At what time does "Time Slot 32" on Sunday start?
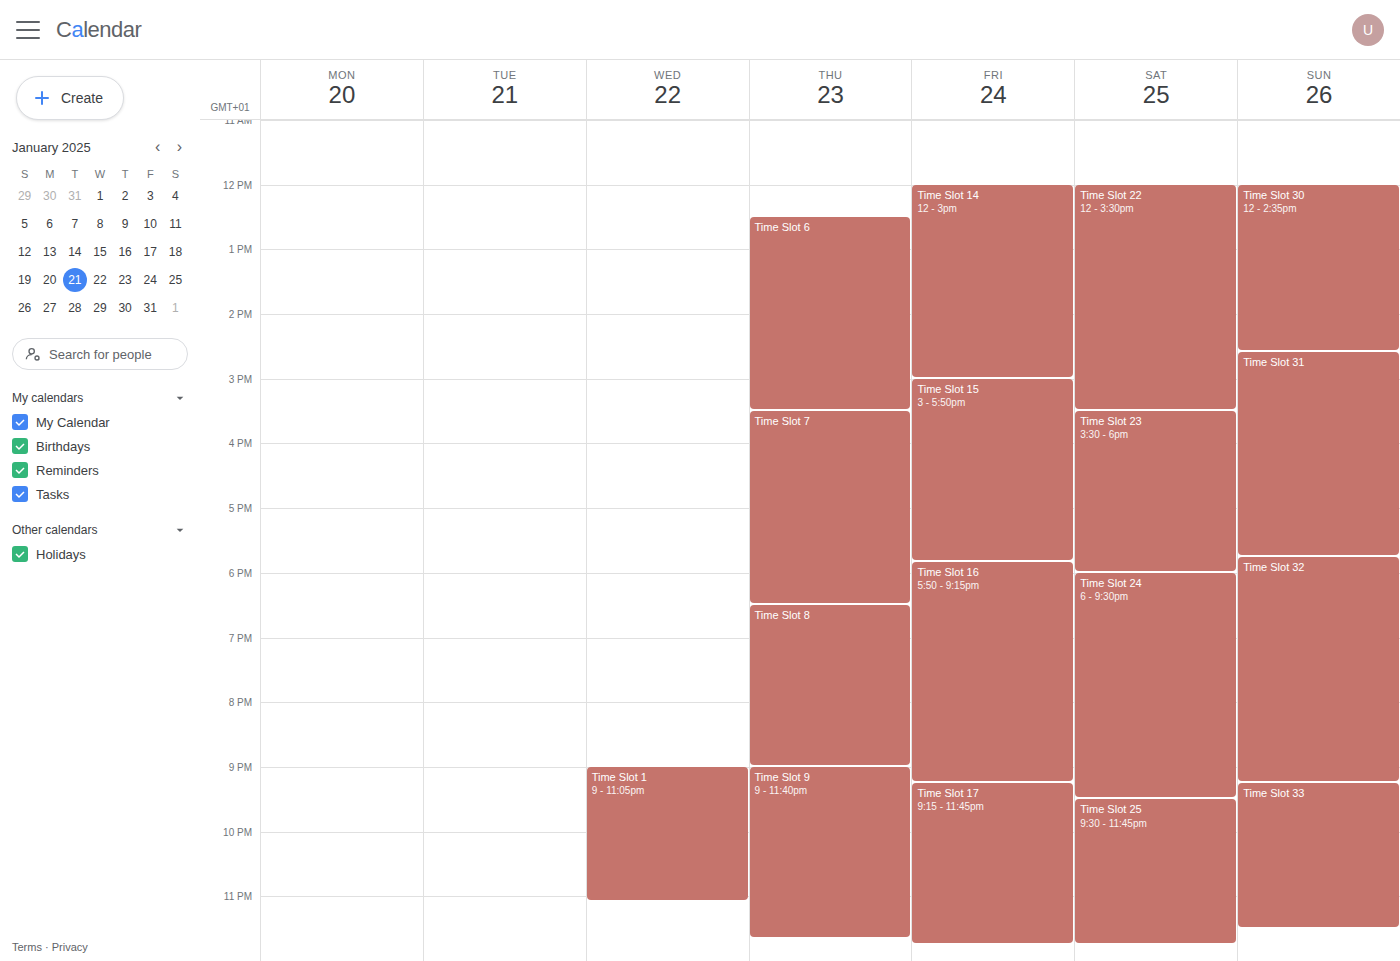
5:45 PM